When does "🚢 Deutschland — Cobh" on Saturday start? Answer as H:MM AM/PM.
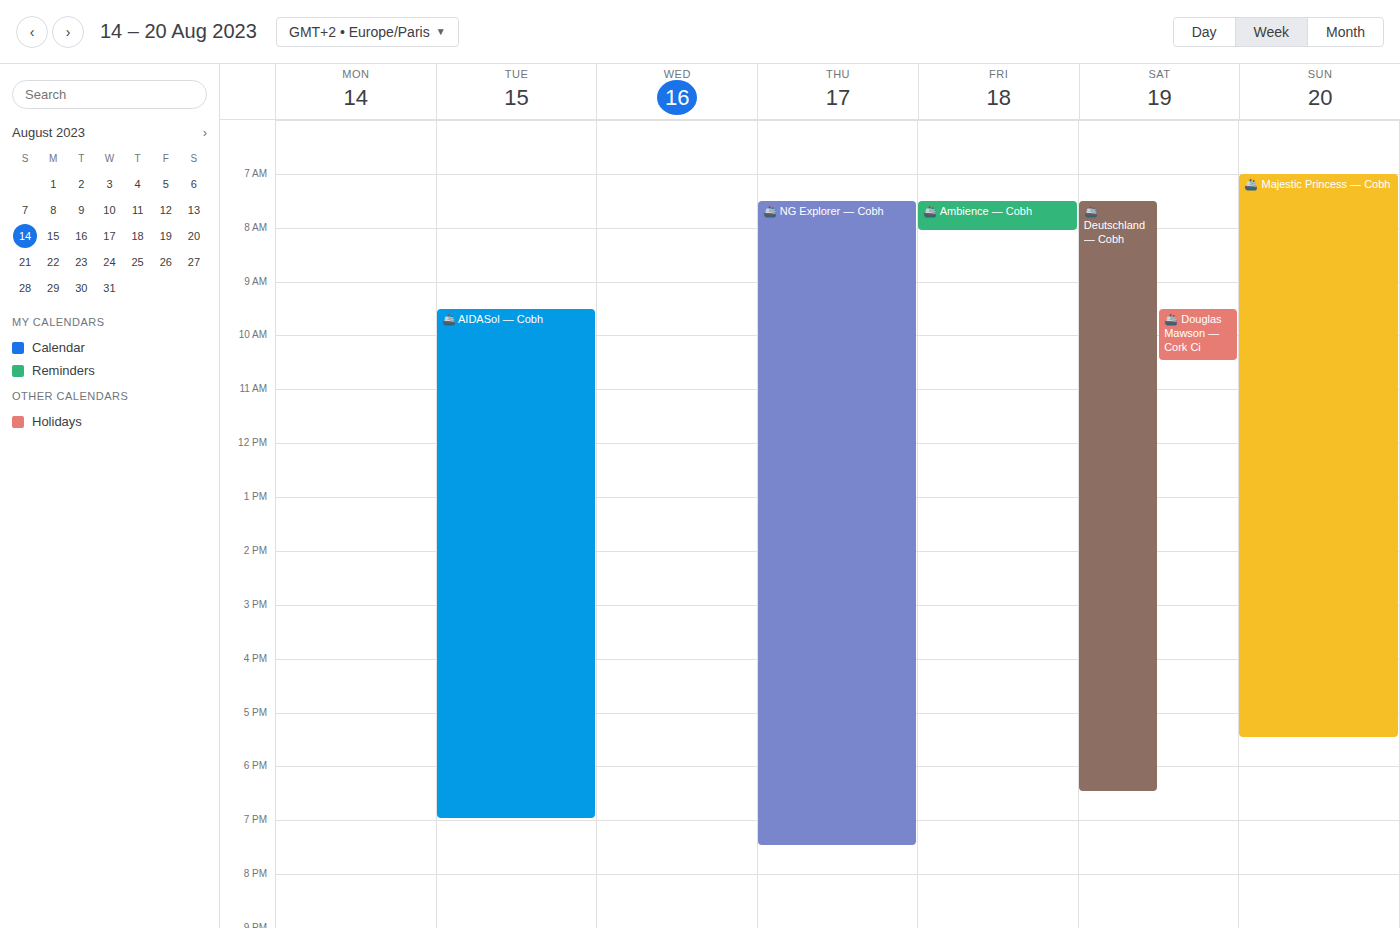
7:30 AM